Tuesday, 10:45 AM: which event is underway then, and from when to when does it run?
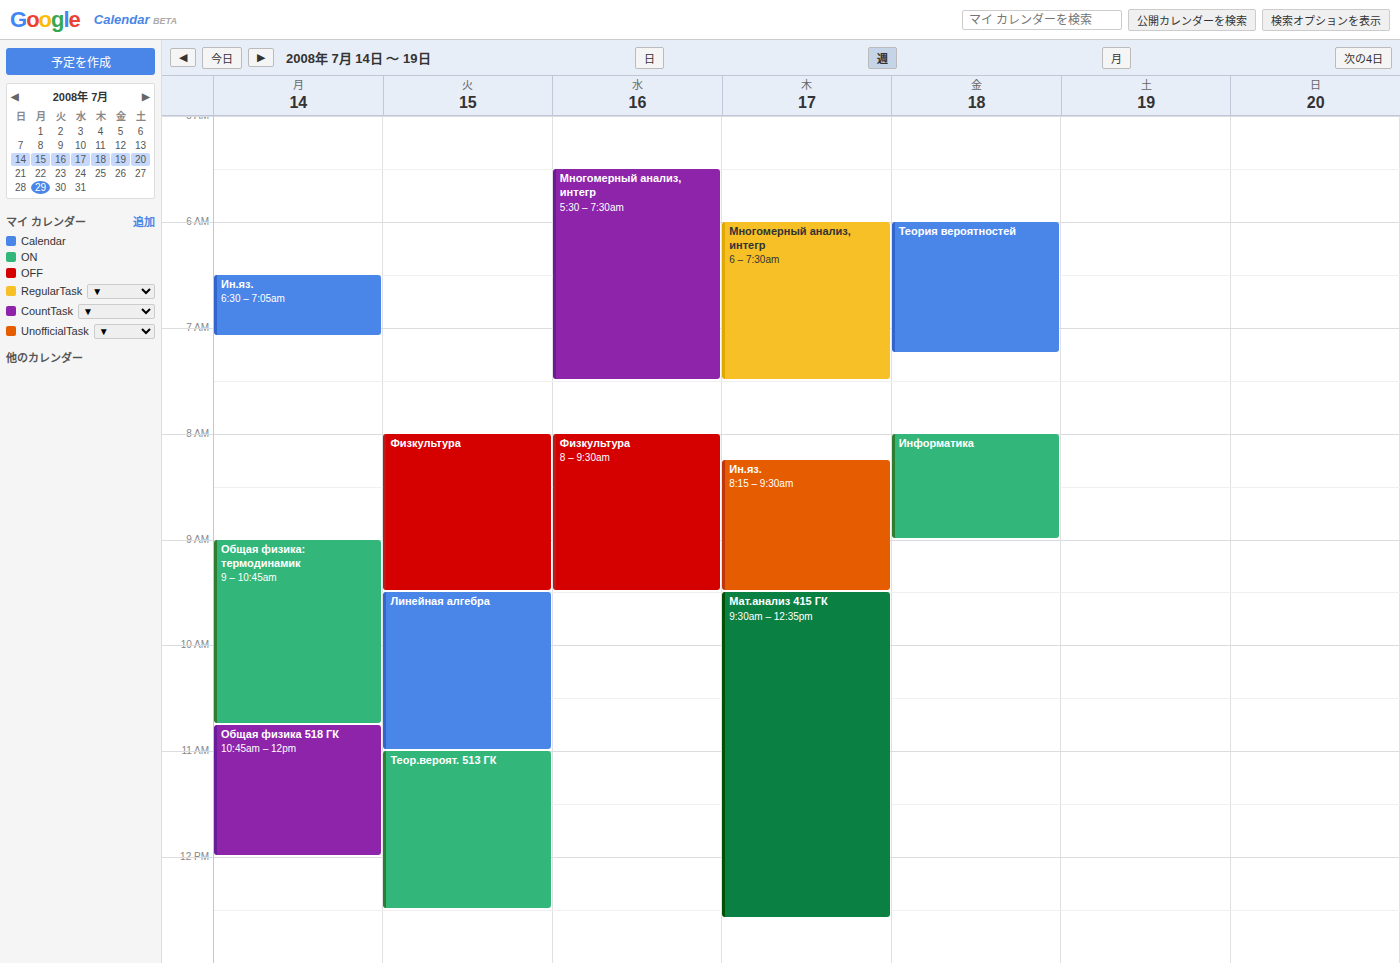
"Линейная алгебра", 9:30 AM to 11:00 AM